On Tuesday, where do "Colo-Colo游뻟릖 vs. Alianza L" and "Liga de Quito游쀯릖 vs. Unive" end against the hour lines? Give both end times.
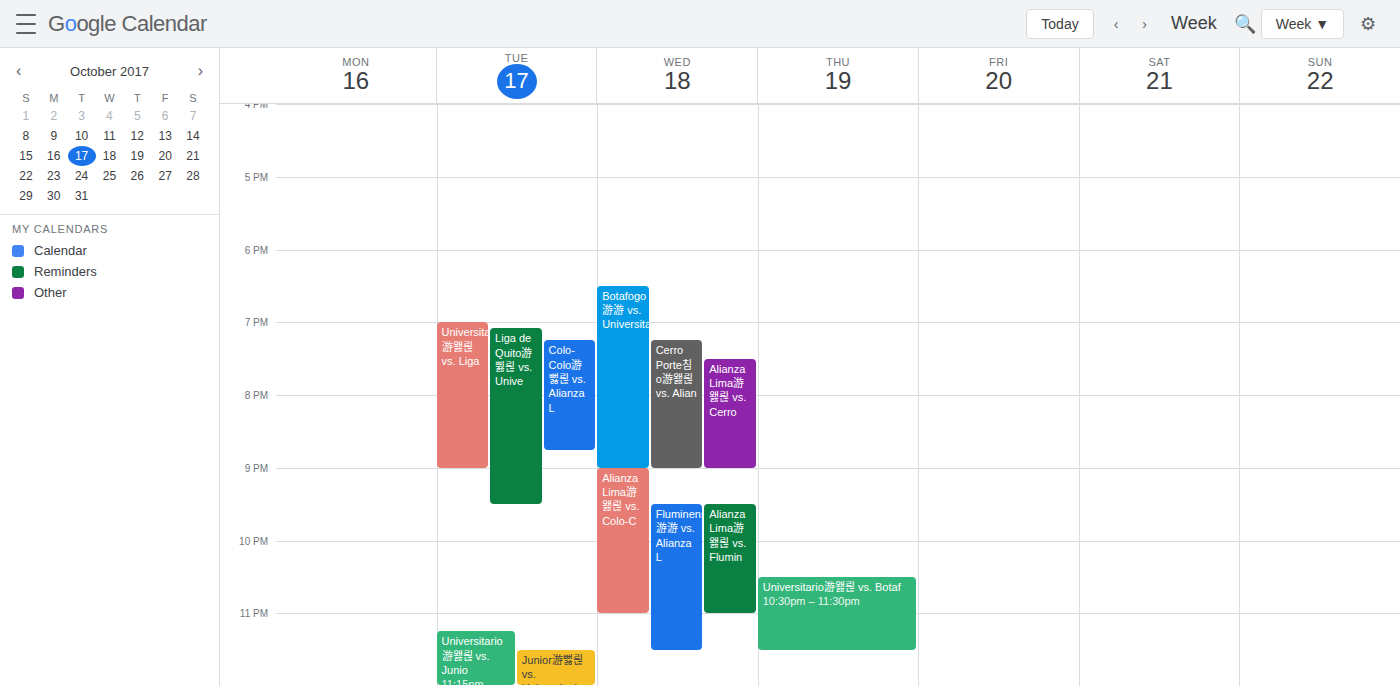
"Colo-Colo游뻟릖 vs. Alianza L": 20:45, neither: three quarters of the way from the 20:00 line to the 21:00 line. "Liga de Quito游쀯릖 vs. Unive": 21:30, halfway between the 21:00 and 22:00 lines.